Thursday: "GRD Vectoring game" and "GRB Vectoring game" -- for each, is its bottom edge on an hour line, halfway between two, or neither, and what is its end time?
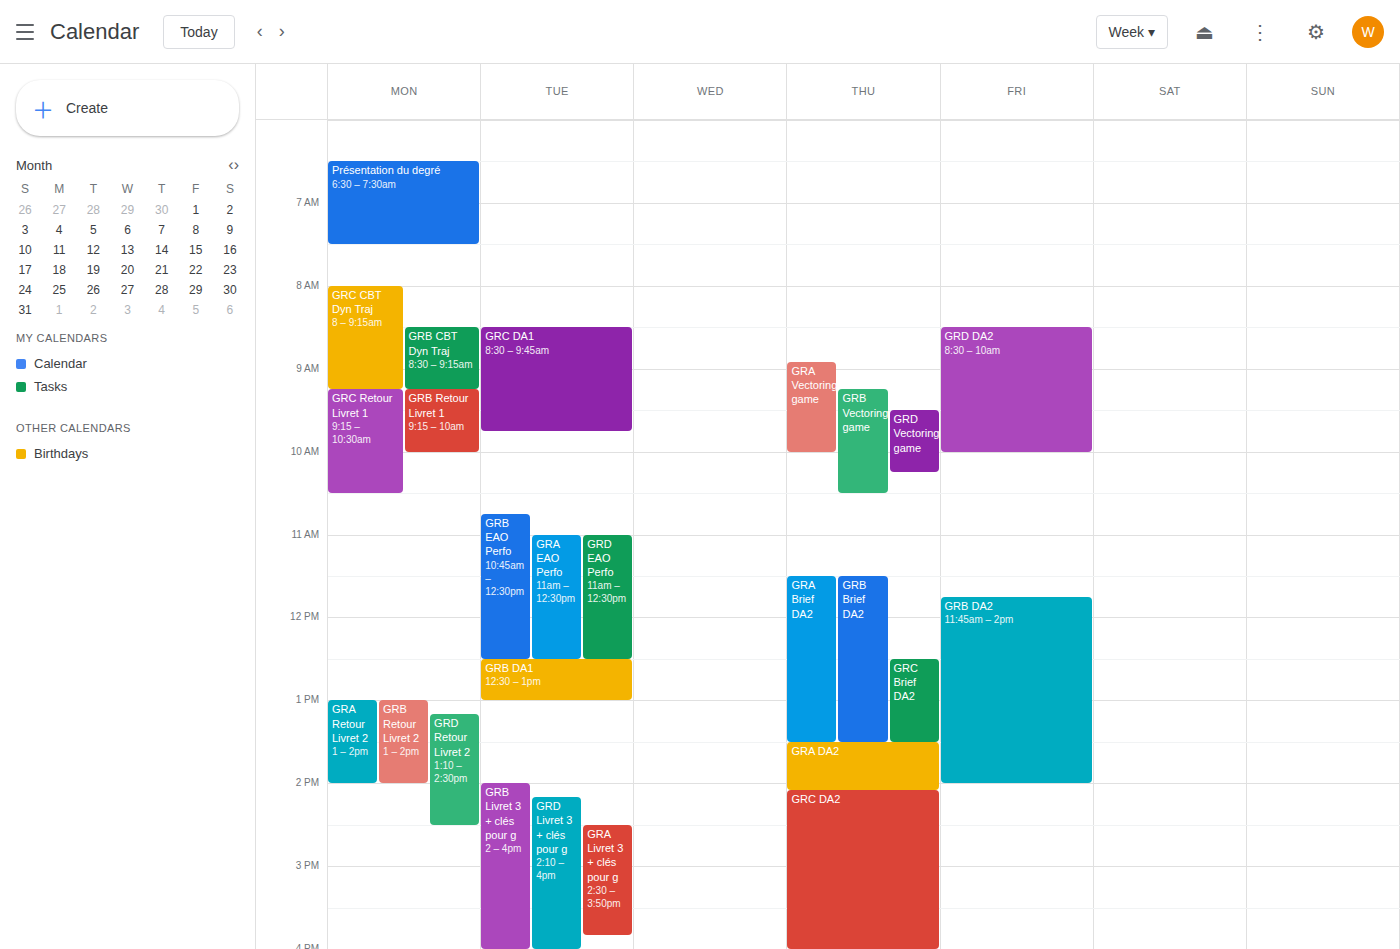
"GRD Vectoring game": 10:15 AM, neither: a quarter of the way from the 10 AM line to the 11 AM line. "GRB Vectoring game": 10:30 AM, halfway between the 10 AM and 11 AM lines.